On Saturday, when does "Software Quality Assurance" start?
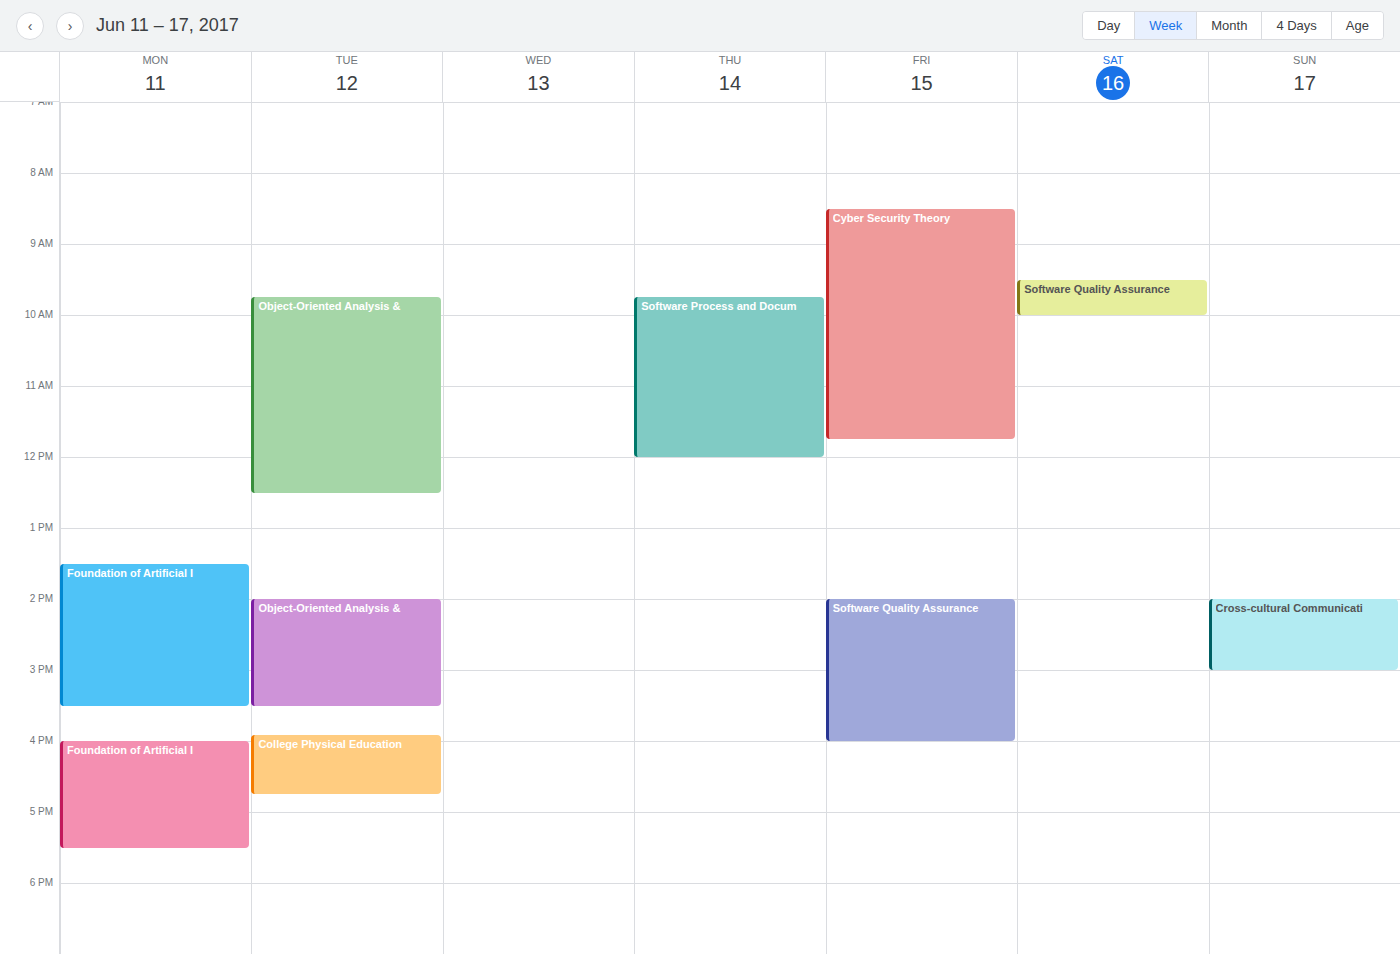
9:30 AM